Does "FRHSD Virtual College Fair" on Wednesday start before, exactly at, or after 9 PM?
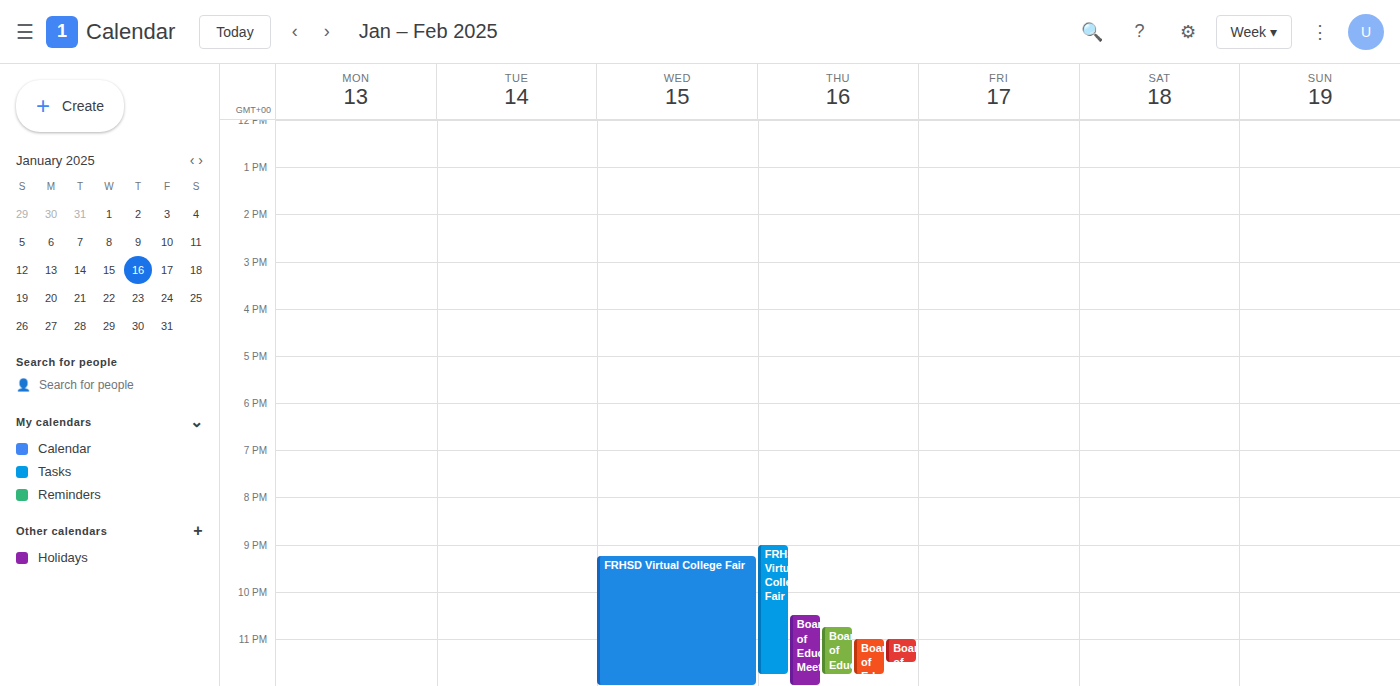
9:15 PM -- after 9 PM, 15 minutes below the 9 PM line.